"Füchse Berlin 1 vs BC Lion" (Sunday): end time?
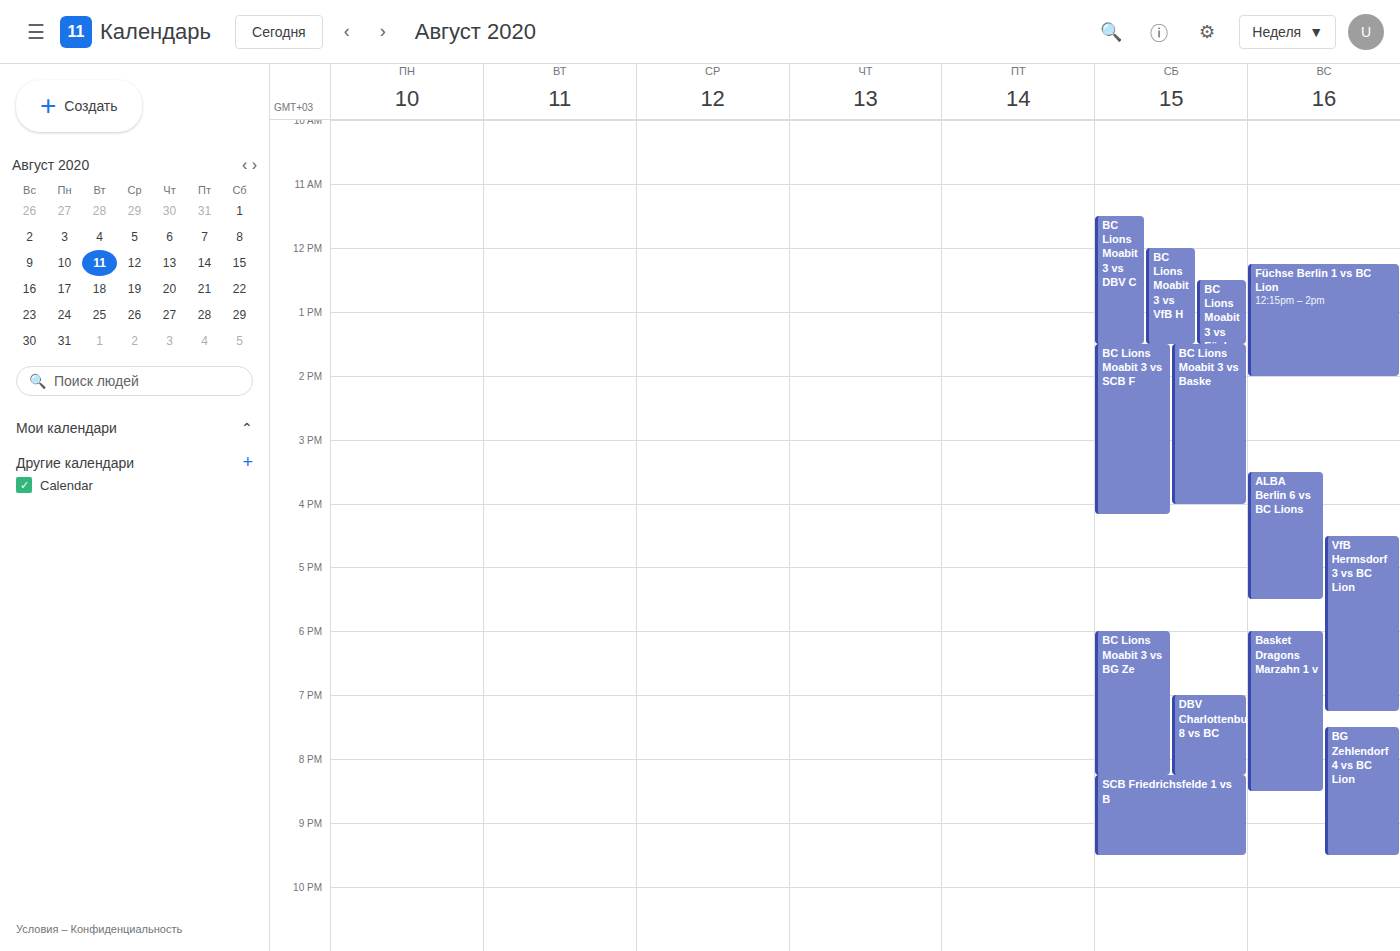
2:00 PM